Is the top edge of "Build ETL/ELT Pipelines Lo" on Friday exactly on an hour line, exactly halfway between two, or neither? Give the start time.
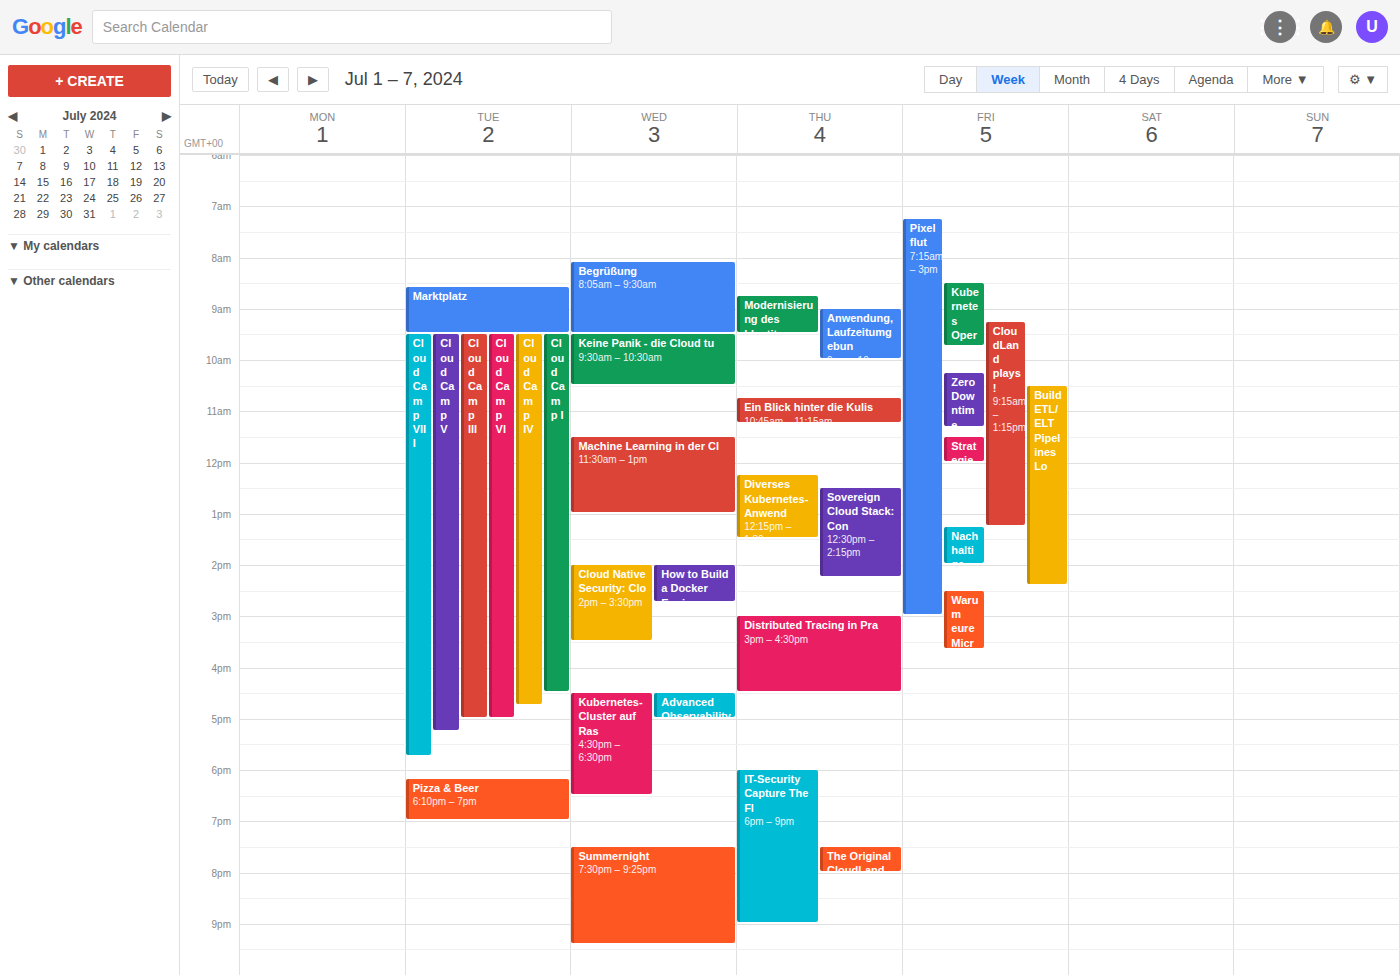
10:30 -- halfway between the 10:00 and 11:00 lines.